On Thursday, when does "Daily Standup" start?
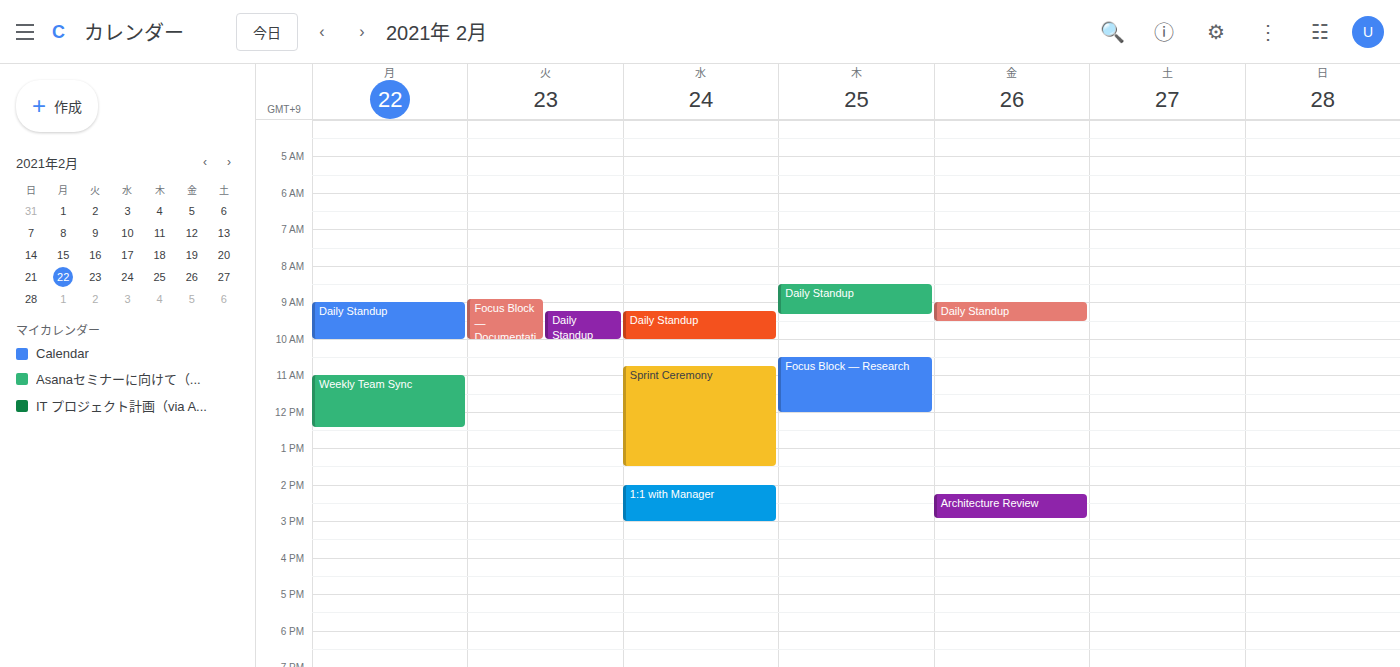
8:30 AM